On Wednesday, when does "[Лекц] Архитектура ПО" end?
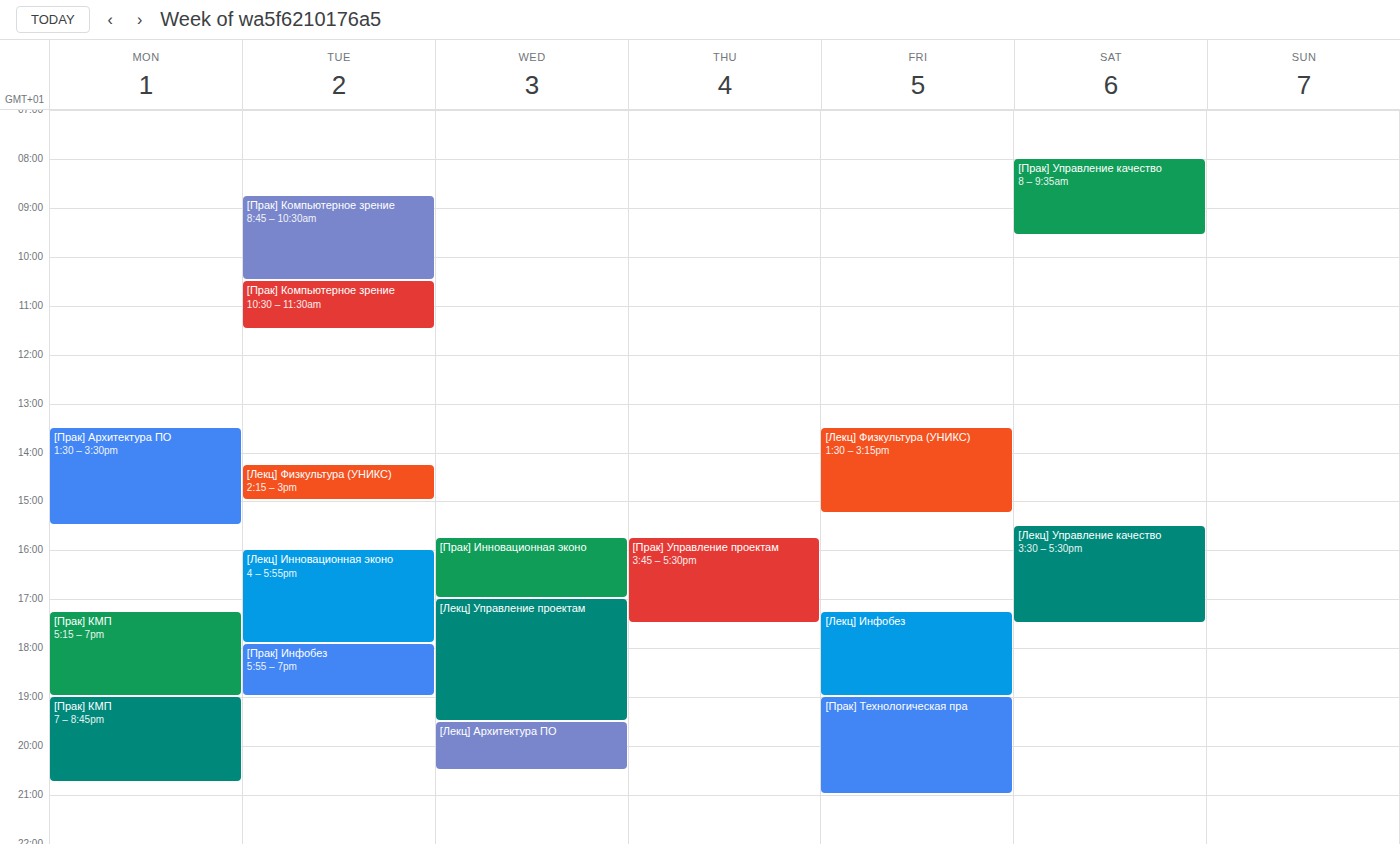
8:30 PM